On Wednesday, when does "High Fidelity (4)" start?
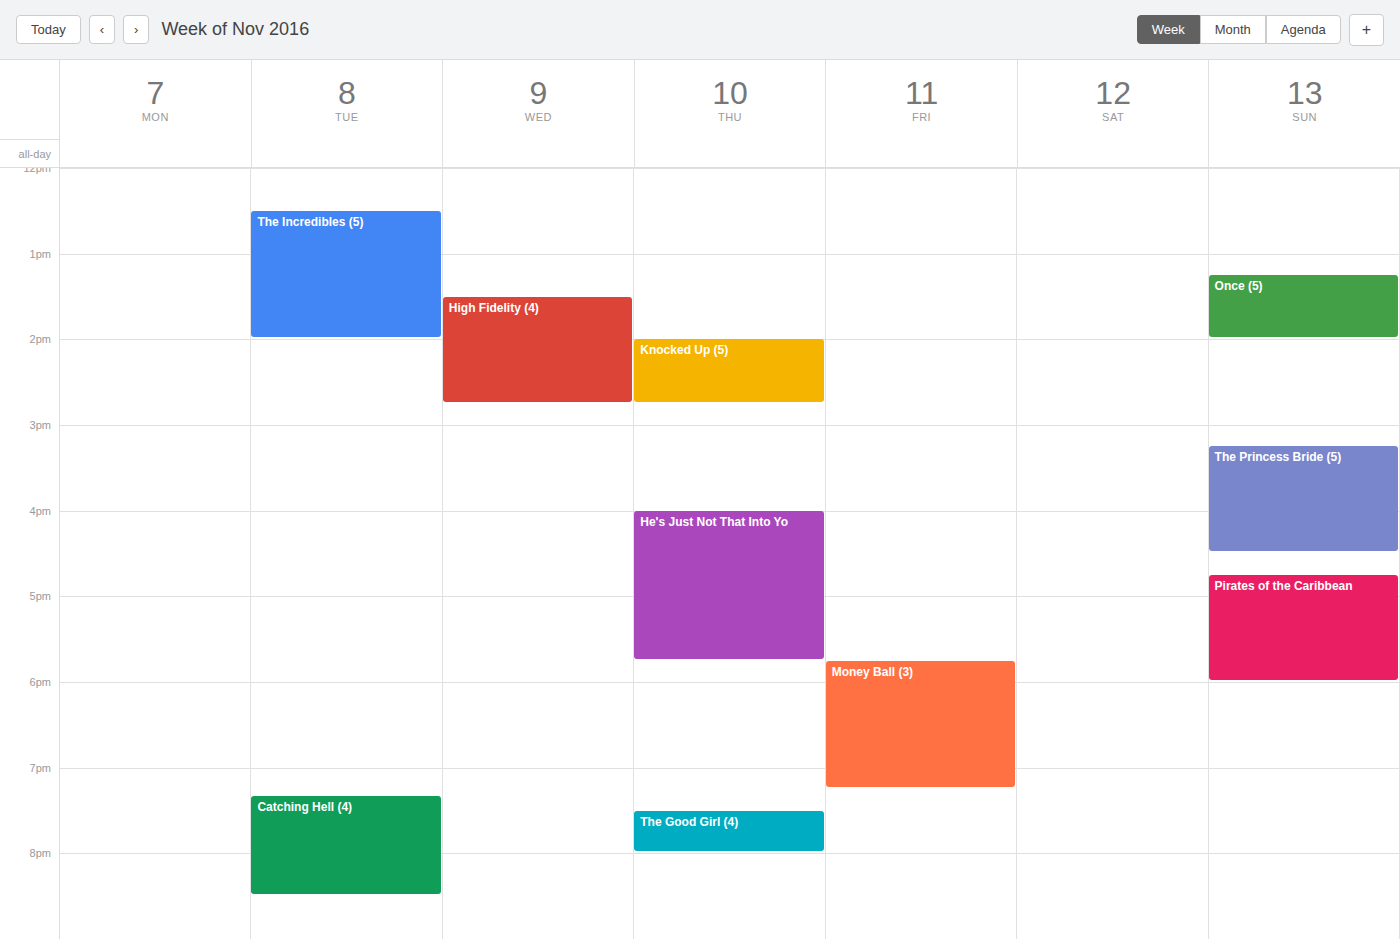
1:30 PM